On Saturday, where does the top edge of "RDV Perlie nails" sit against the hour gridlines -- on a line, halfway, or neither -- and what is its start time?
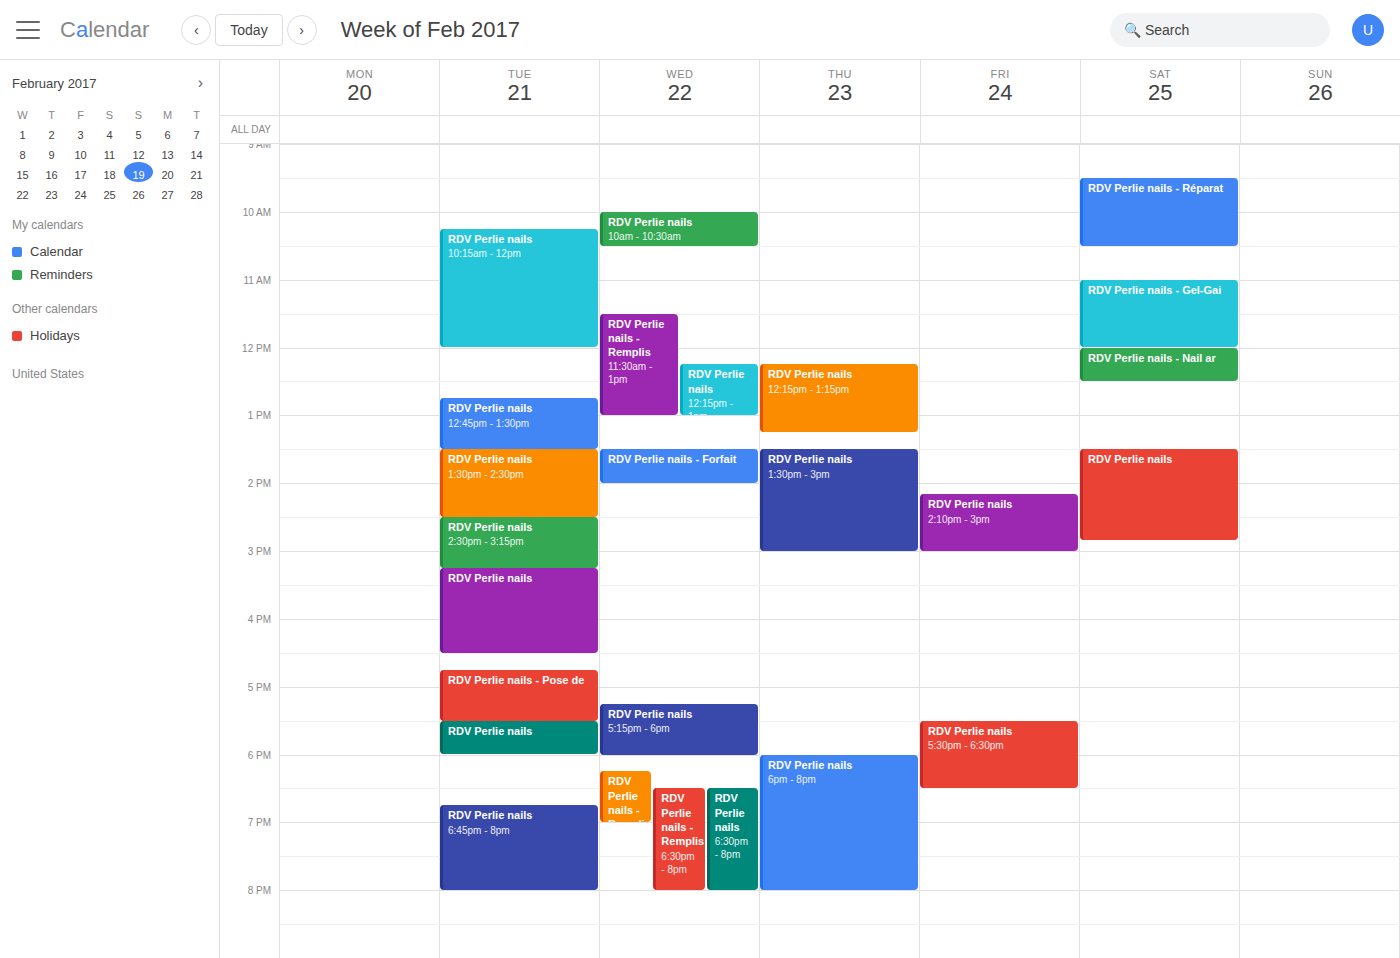
1:30 PM -- halfway between the 1 PM and 2 PM lines.